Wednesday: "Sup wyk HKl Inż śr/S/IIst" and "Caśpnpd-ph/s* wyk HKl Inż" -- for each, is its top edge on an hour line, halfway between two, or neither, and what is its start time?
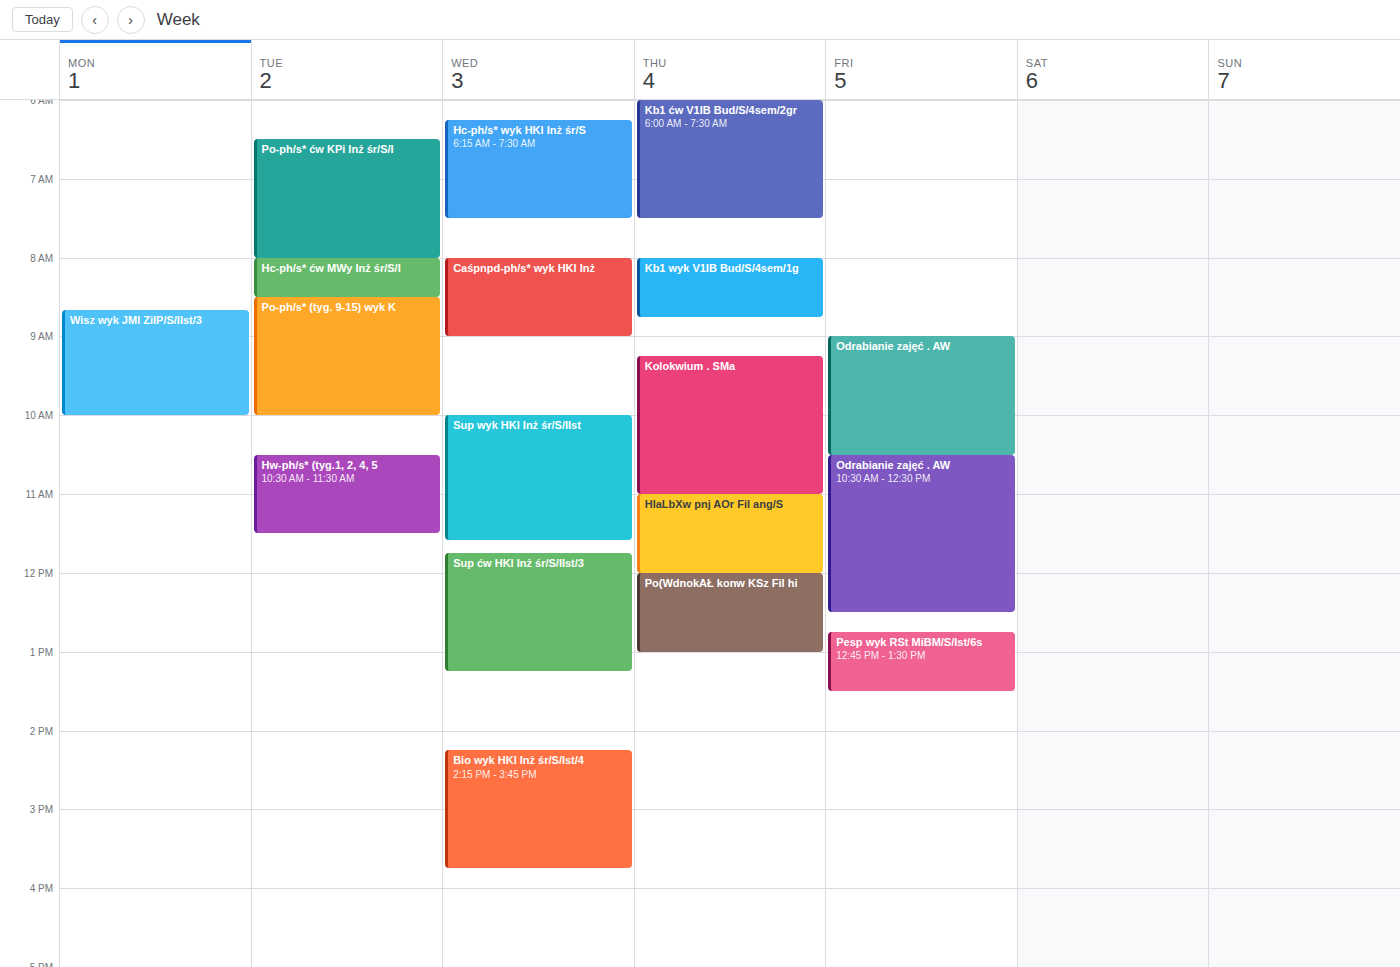
"Sup wyk HKl Inż śr/S/IIst": 10:00 AM, exactly on the 10 AM line. "Caśpnpd-ph/s* wyk HKl Inż": 8:00 AM, exactly on the 8 AM line.